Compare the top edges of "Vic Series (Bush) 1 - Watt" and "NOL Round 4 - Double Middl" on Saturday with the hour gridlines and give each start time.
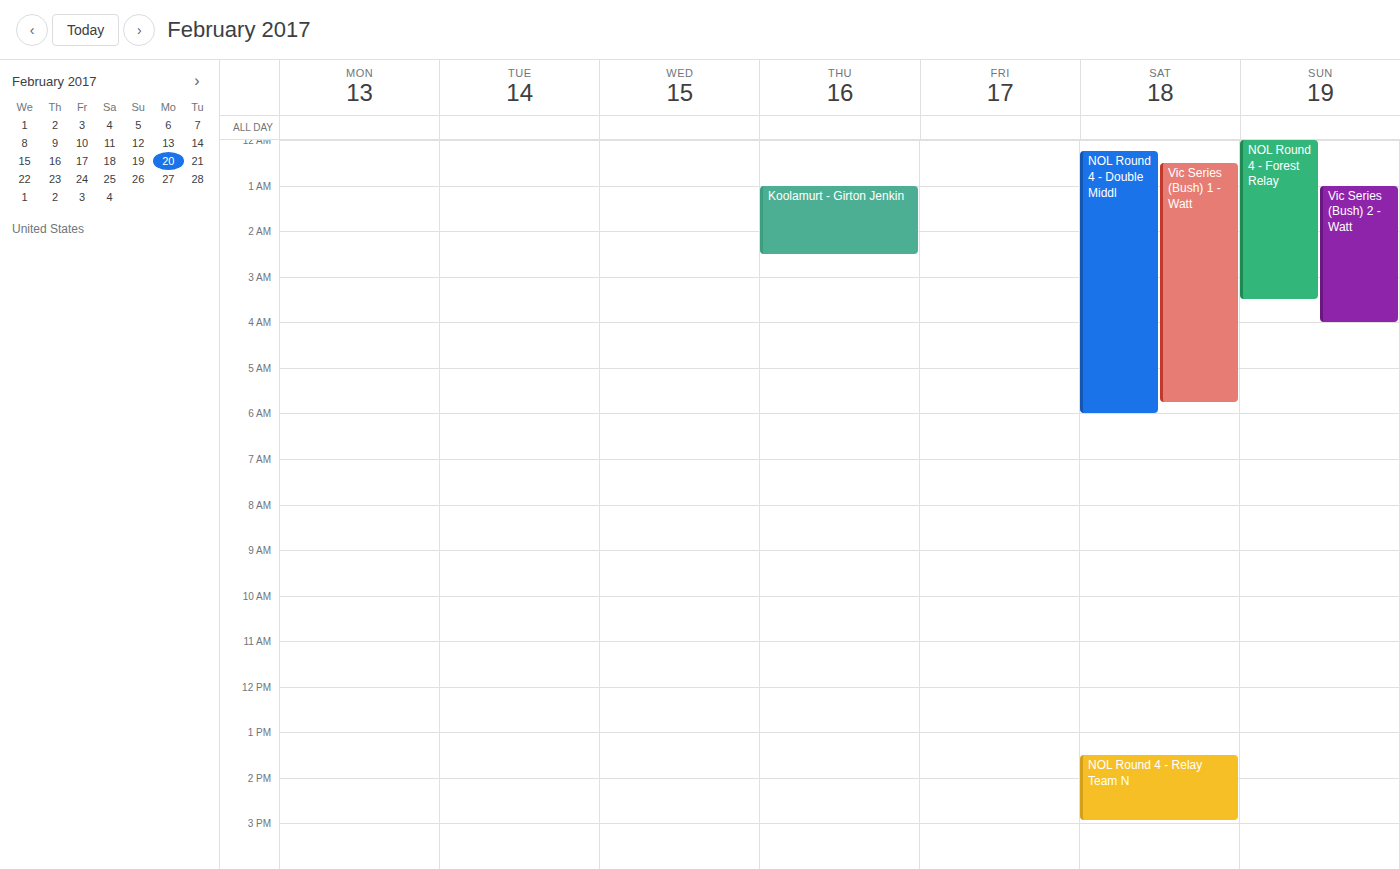
"Vic Series (Bush) 1 - Watt": 12:30 AM, halfway between the 12 AM and 1 AM lines. "NOL Round 4 - Double Middl": 12:15 AM, neither: a quarter of the way from the 12 AM line to the 1 AM line.